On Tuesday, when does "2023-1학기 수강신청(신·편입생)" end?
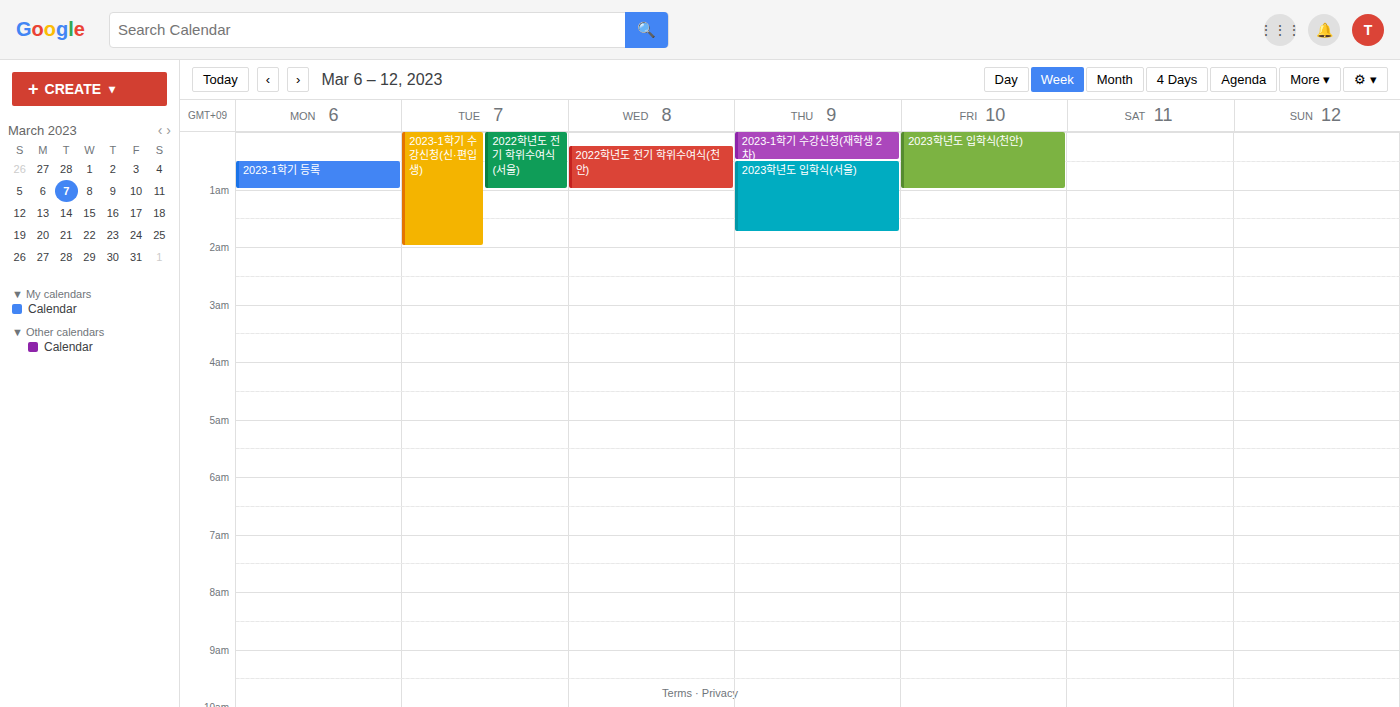
02:00